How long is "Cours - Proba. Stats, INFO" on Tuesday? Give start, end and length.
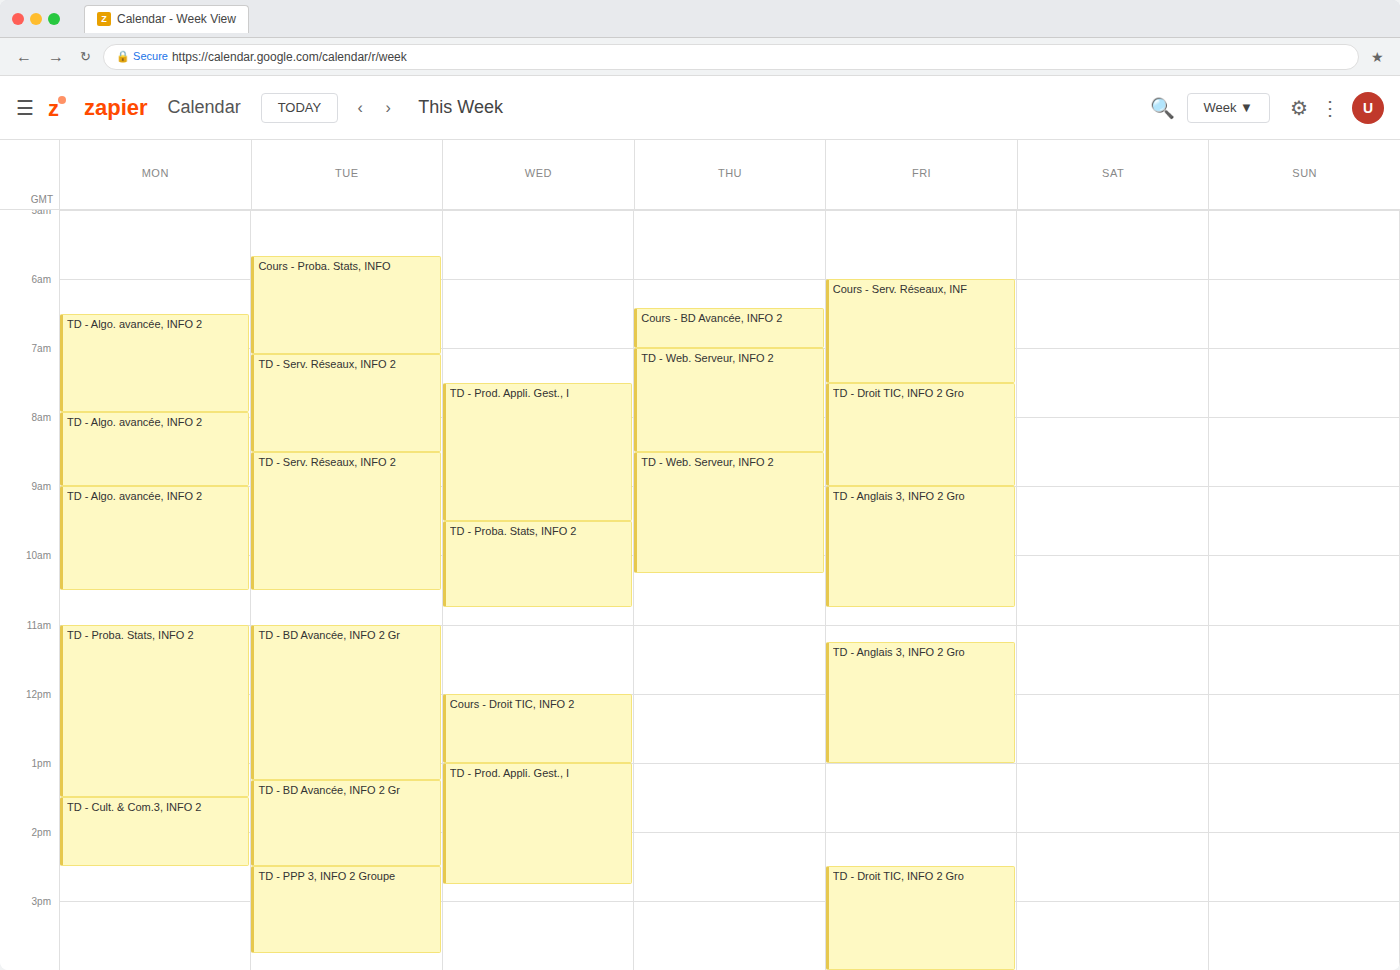
05:40 to 07:05, 1 hour 25 minutes